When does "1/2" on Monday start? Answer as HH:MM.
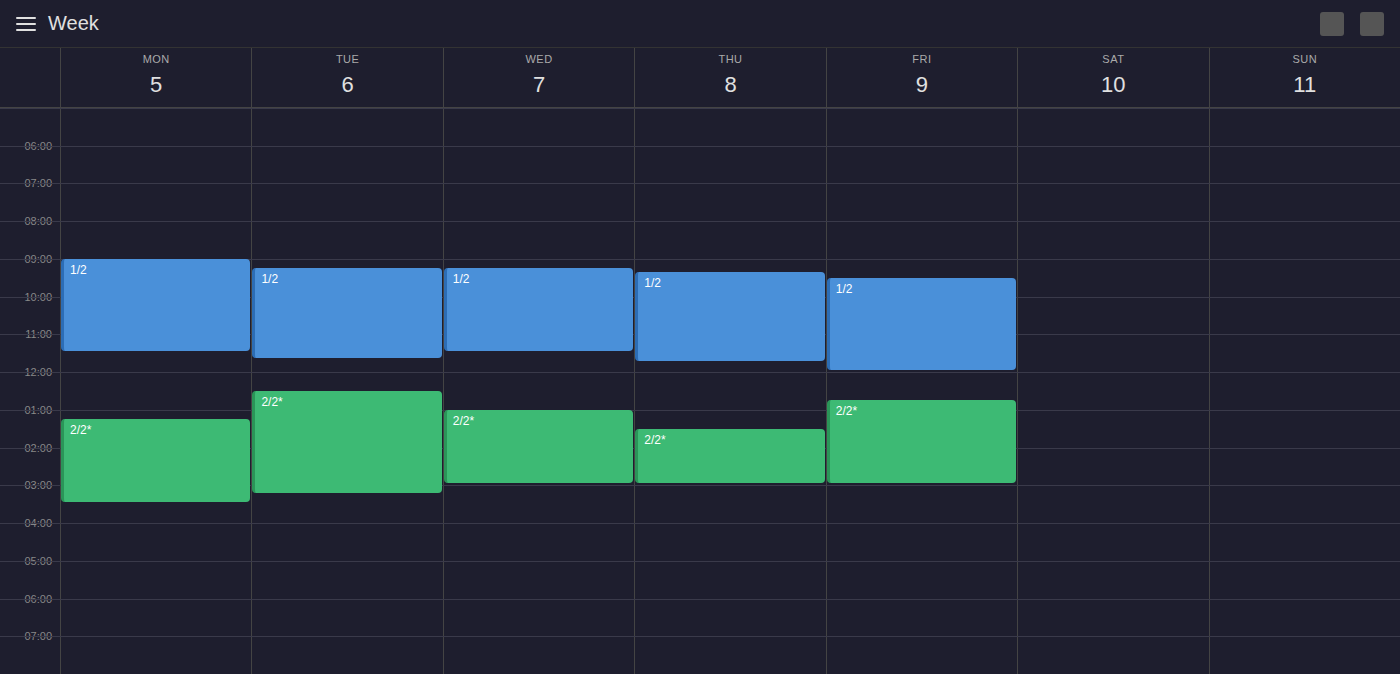
09:00